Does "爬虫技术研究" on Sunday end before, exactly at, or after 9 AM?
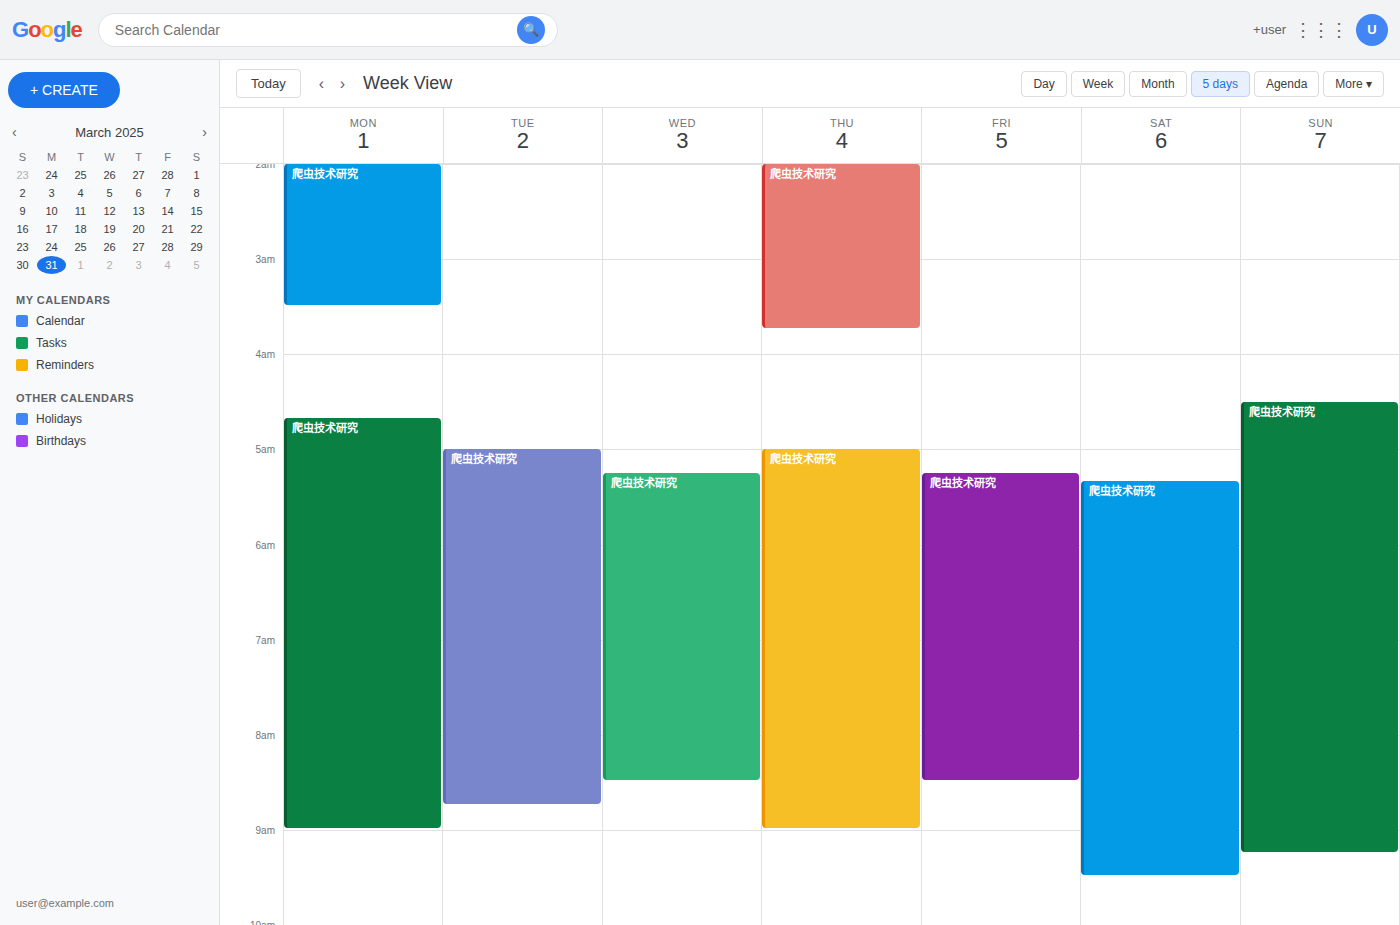
9:15 AM -- after 9 AM, 15 minutes below the 9 AM line.